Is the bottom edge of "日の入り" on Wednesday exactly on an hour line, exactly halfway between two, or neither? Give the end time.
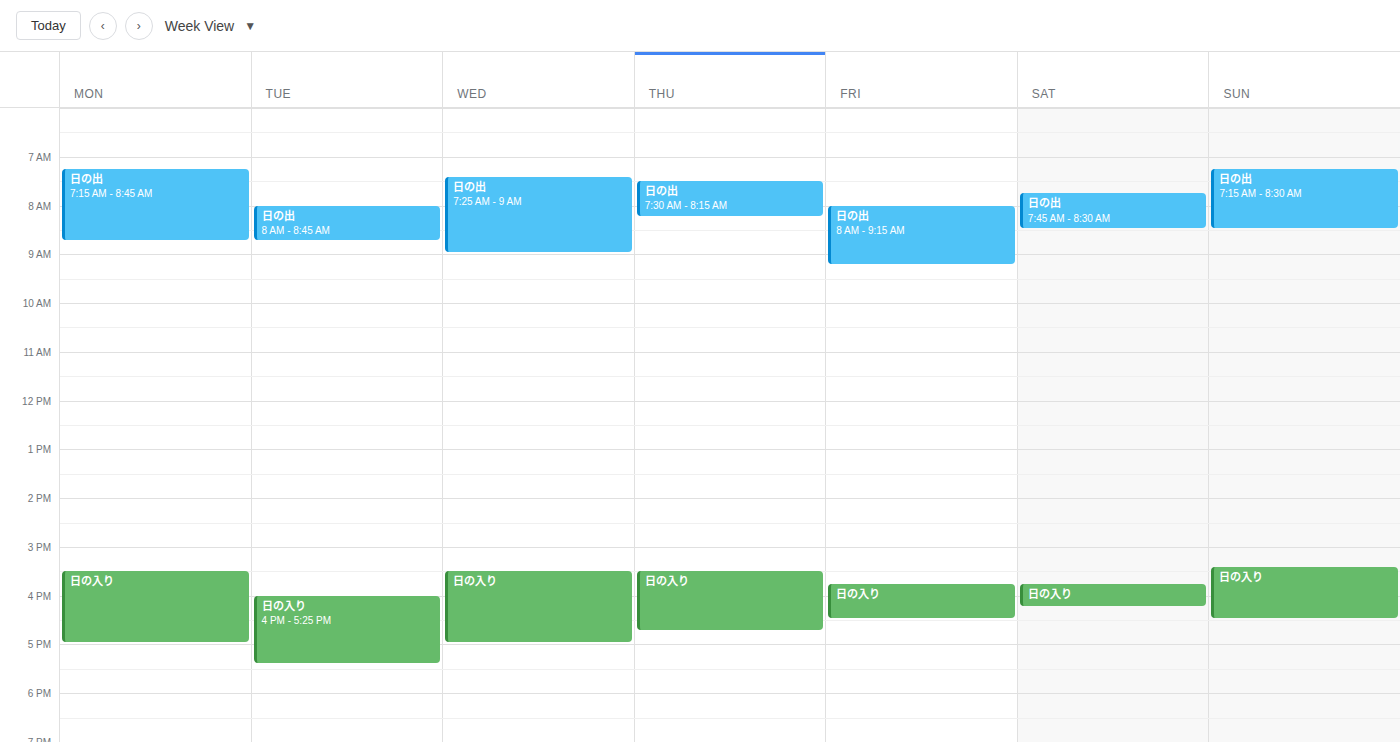
5:00 PM -- exactly on the 5 PM line.